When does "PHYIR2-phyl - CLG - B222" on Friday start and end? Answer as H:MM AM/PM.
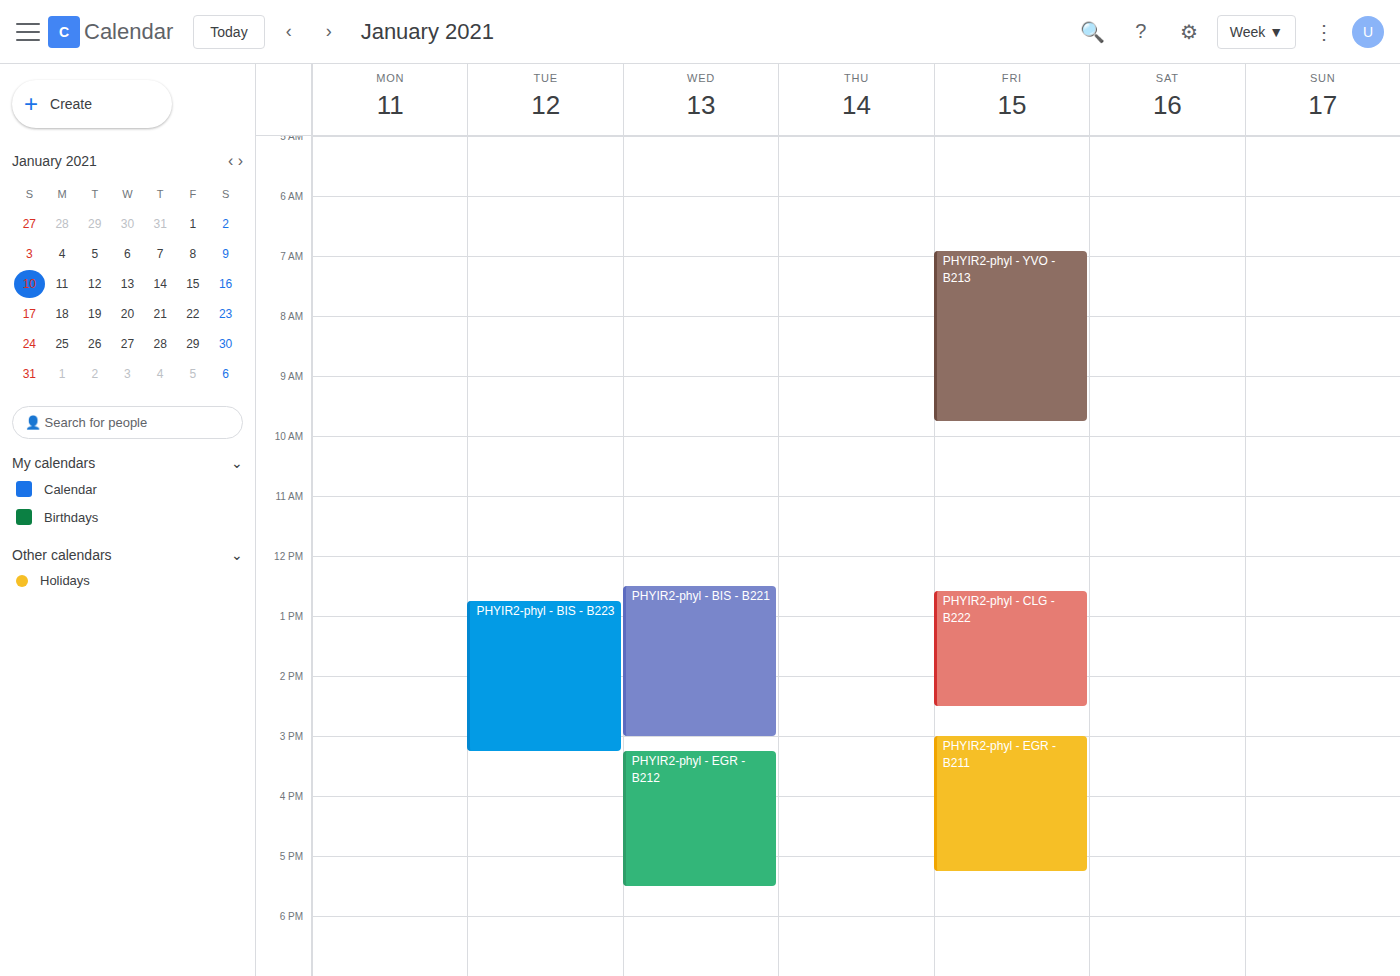
12:35 PM to 2:30 PM